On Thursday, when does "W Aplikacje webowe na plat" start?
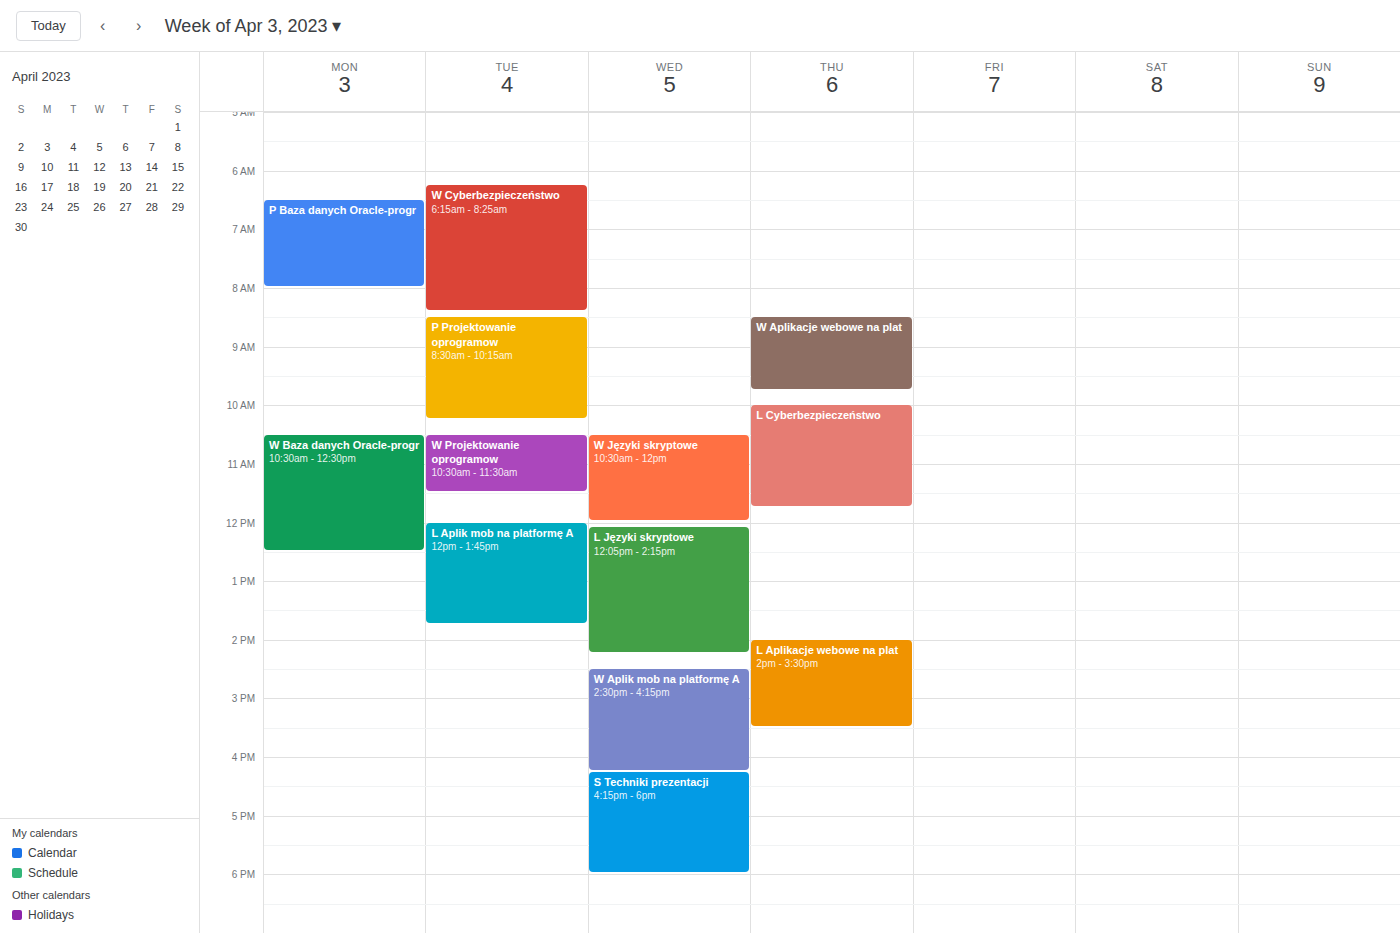
8:30 AM